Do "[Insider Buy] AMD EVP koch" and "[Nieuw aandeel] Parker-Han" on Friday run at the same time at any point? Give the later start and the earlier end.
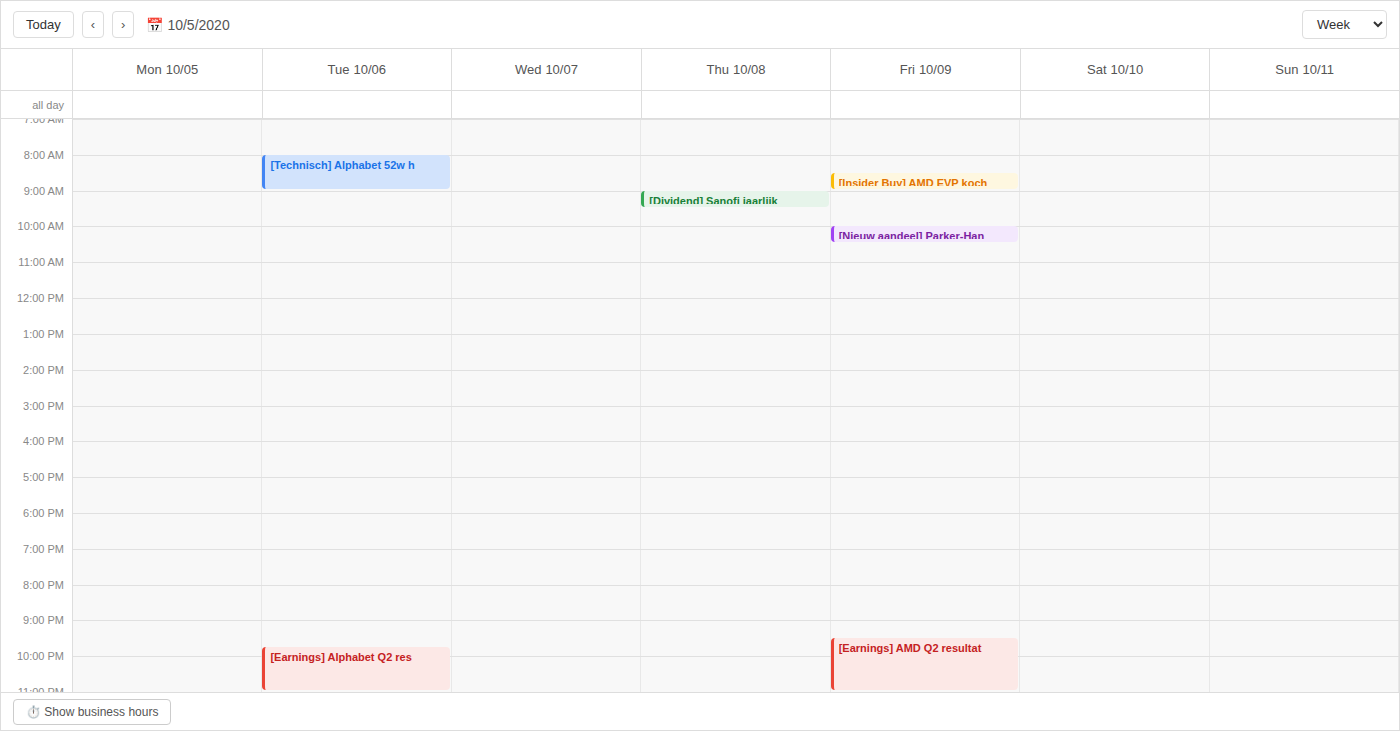
"[Insider Buy] AMD EVP koch" ends at 9:00 AM and "[Nieuw aandeel] Parker-Han" starts at 10:00 AM -- no overlap.